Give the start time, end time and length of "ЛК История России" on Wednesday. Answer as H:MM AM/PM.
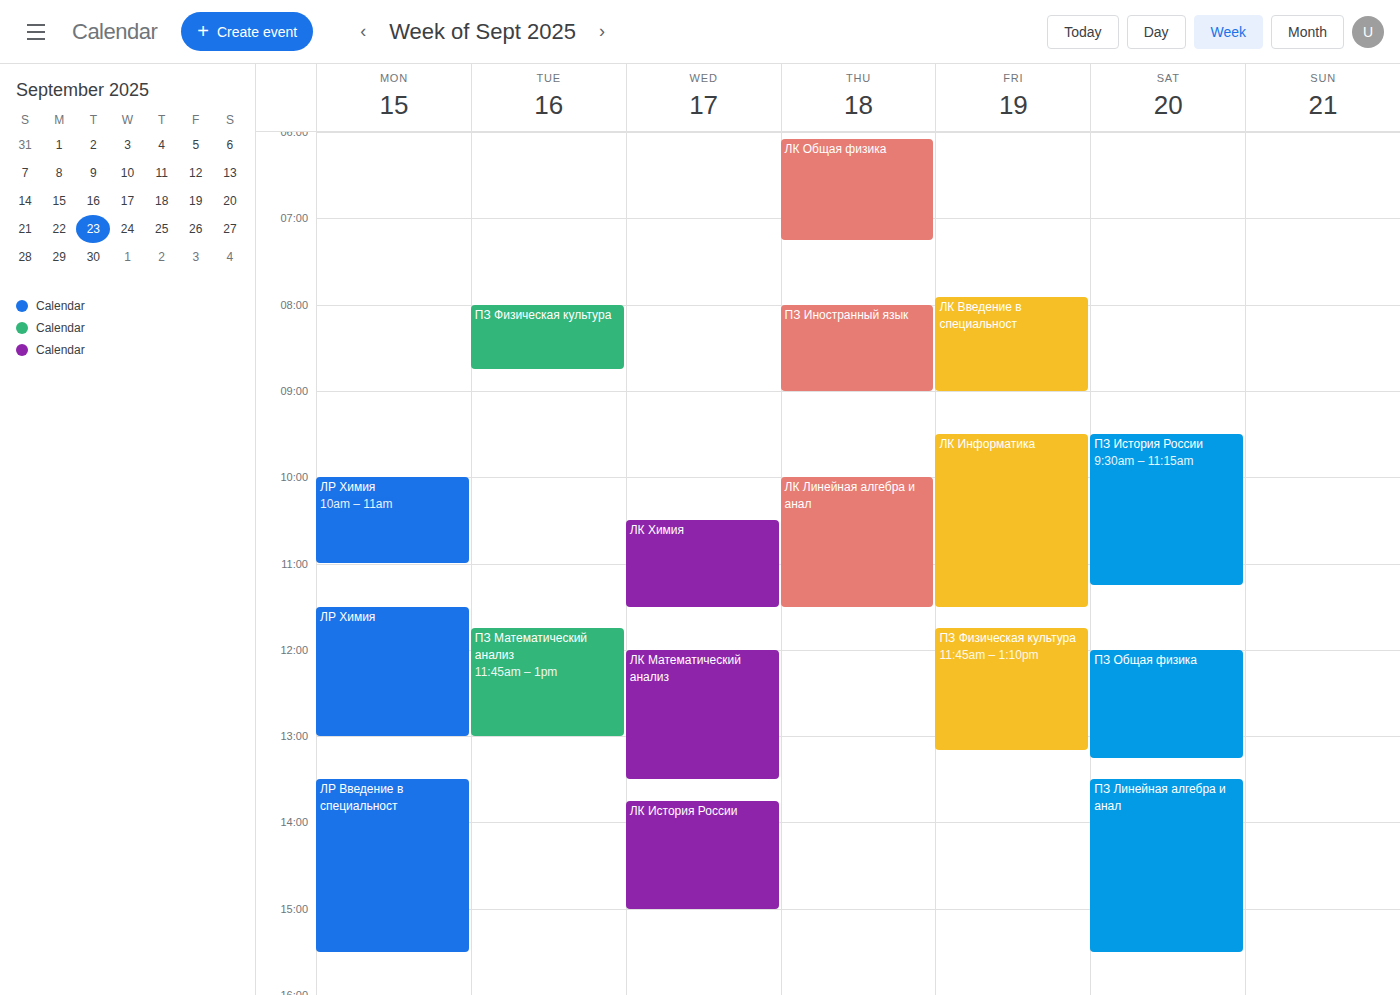
1:45 PM to 3:00 PM, 1 hour 15 minutes